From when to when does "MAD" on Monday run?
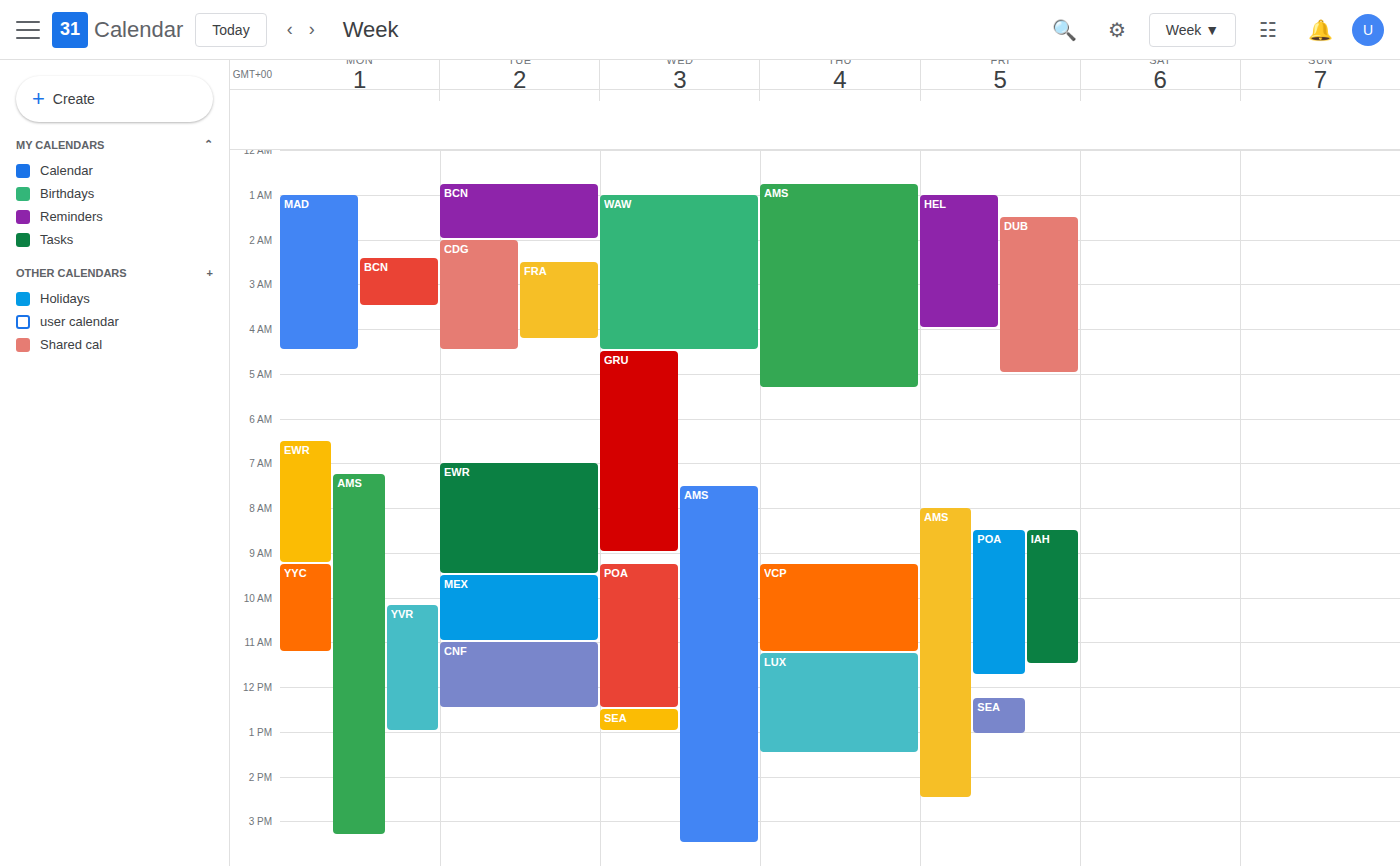
01:00 to 04:30